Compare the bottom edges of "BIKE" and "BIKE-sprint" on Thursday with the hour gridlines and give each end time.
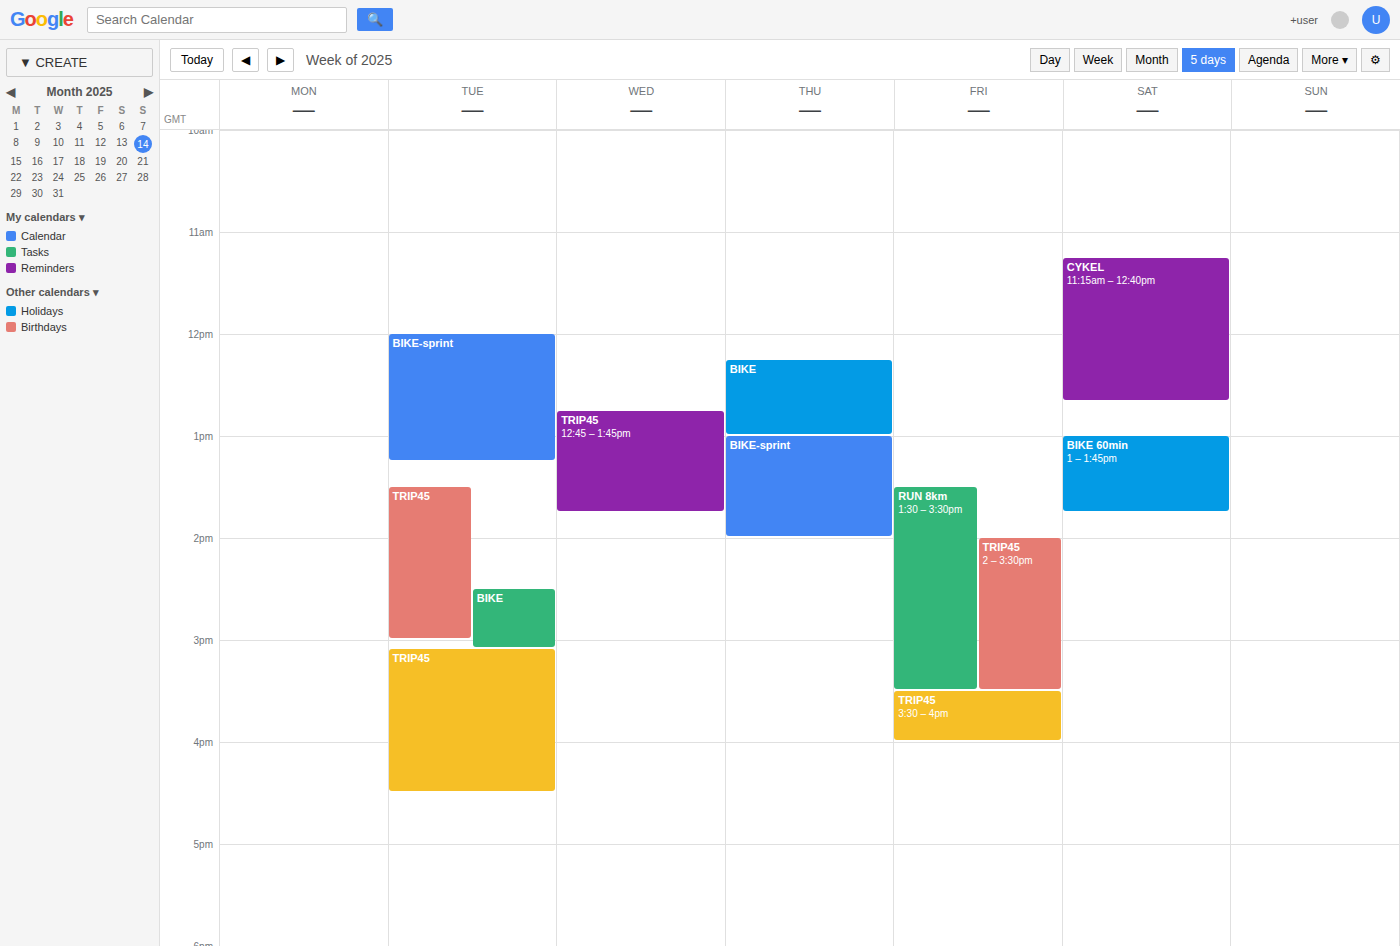
"BIKE": 1:00 PM, exactly on the 1 PM line. "BIKE-sprint": 2:00 PM, exactly on the 2 PM line.